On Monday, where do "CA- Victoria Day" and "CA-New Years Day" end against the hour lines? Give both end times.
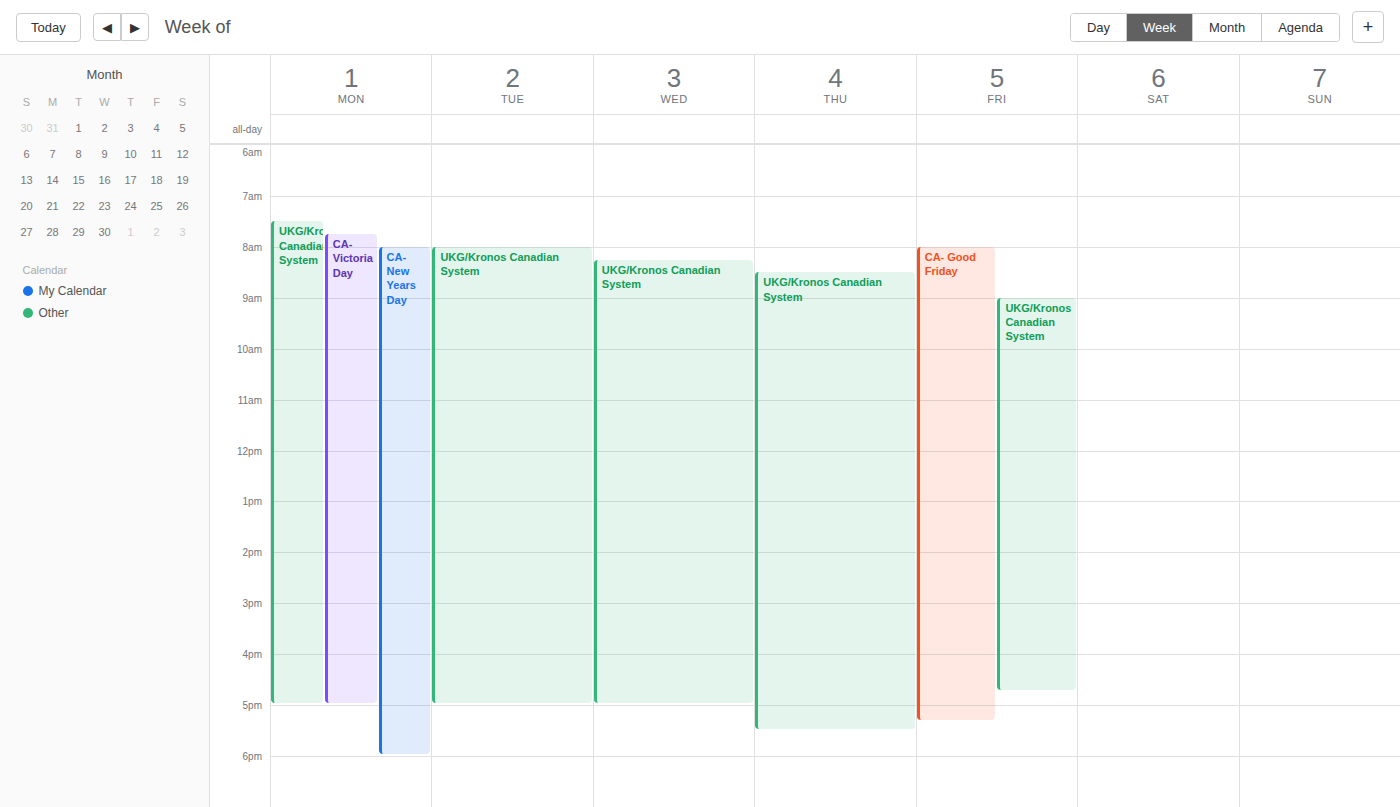
"CA- Victoria Day": 5:00 PM, exactly on the 5 PM line. "CA-New Years Day": 6:00 PM, exactly on the 6 PM line.